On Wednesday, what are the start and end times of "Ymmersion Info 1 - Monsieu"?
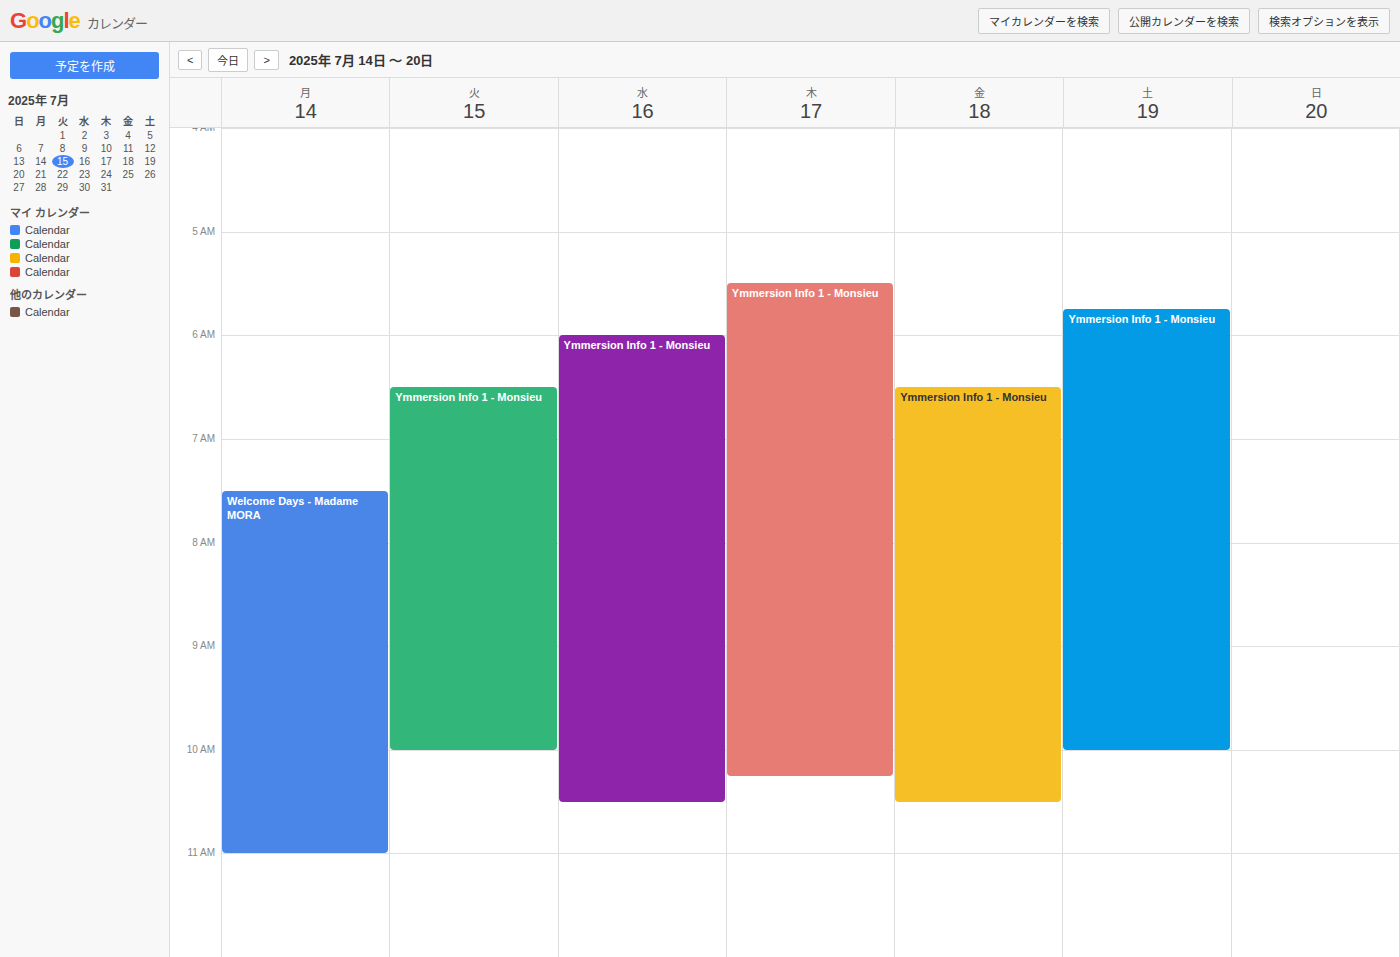
6:00 AM to 10:30 AM